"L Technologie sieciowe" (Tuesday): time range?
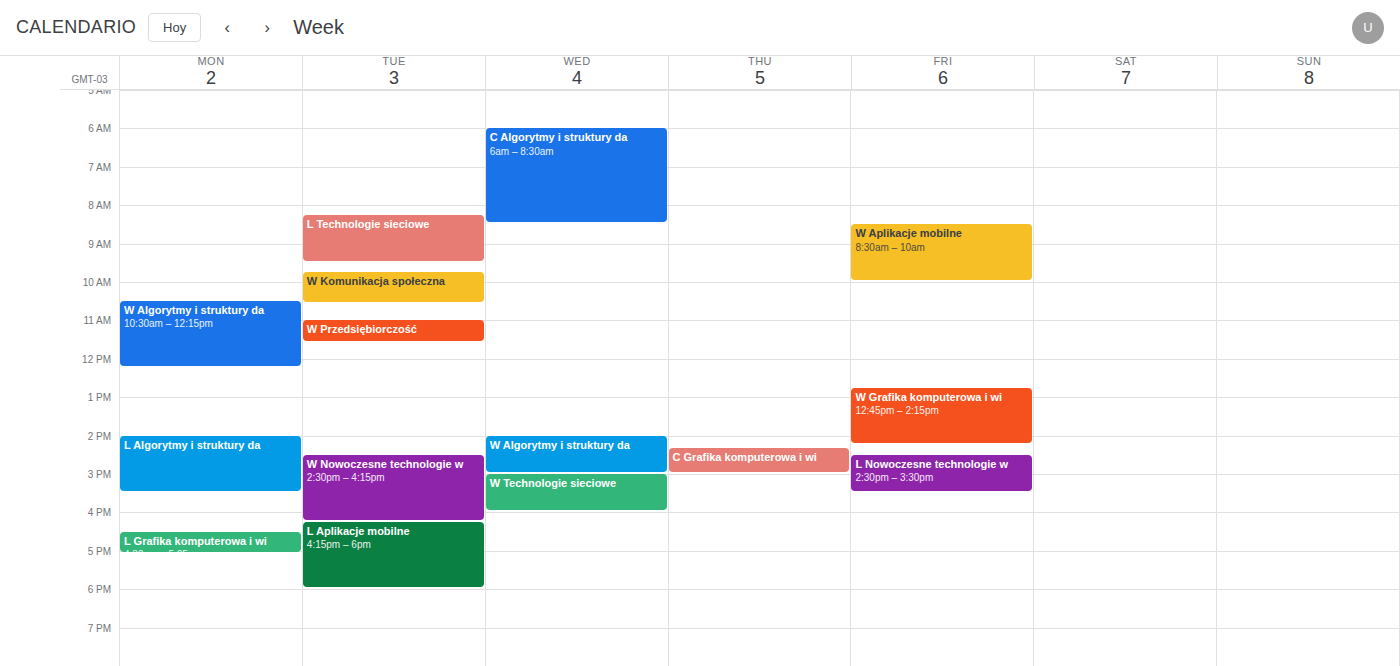
8:15 AM to 9:30 AM